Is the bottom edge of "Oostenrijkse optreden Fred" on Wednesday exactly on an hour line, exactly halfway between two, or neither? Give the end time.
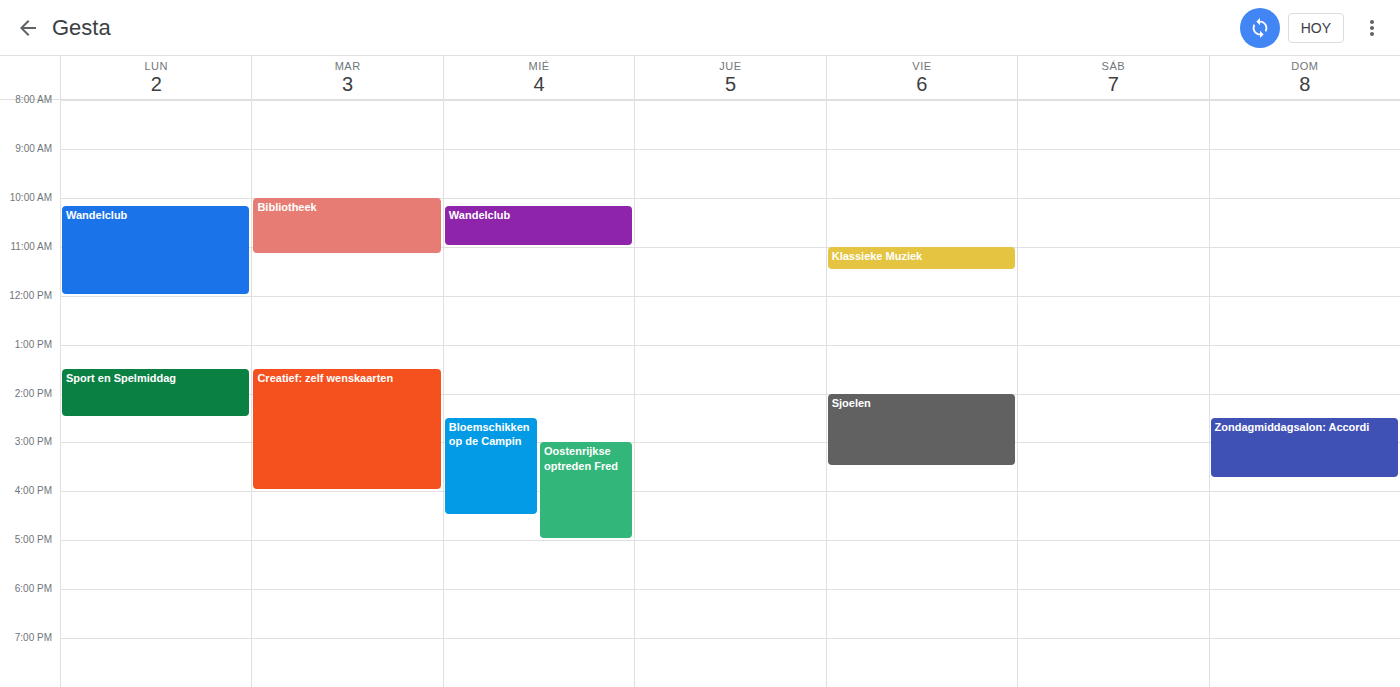
5:00 PM -- exactly on the 5 PM line.